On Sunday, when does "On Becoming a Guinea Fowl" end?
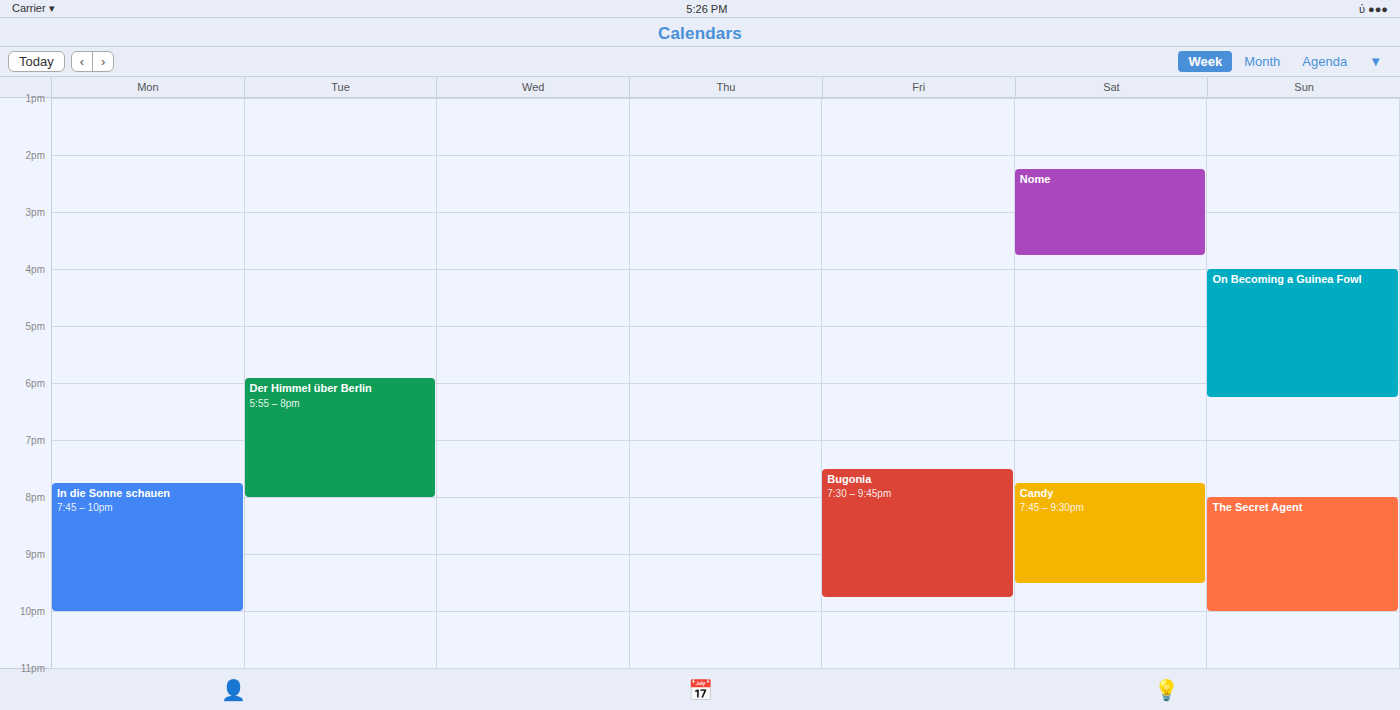
6:15 PM